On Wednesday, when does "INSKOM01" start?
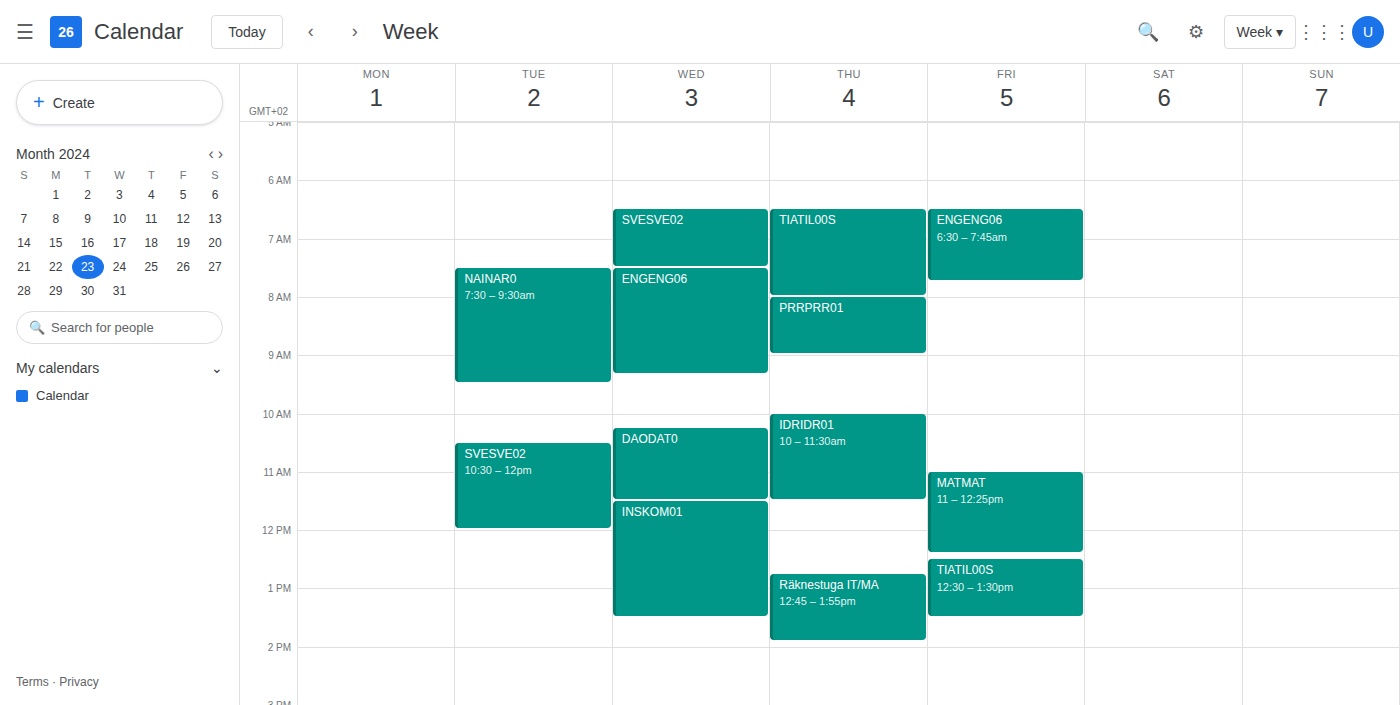
11:30